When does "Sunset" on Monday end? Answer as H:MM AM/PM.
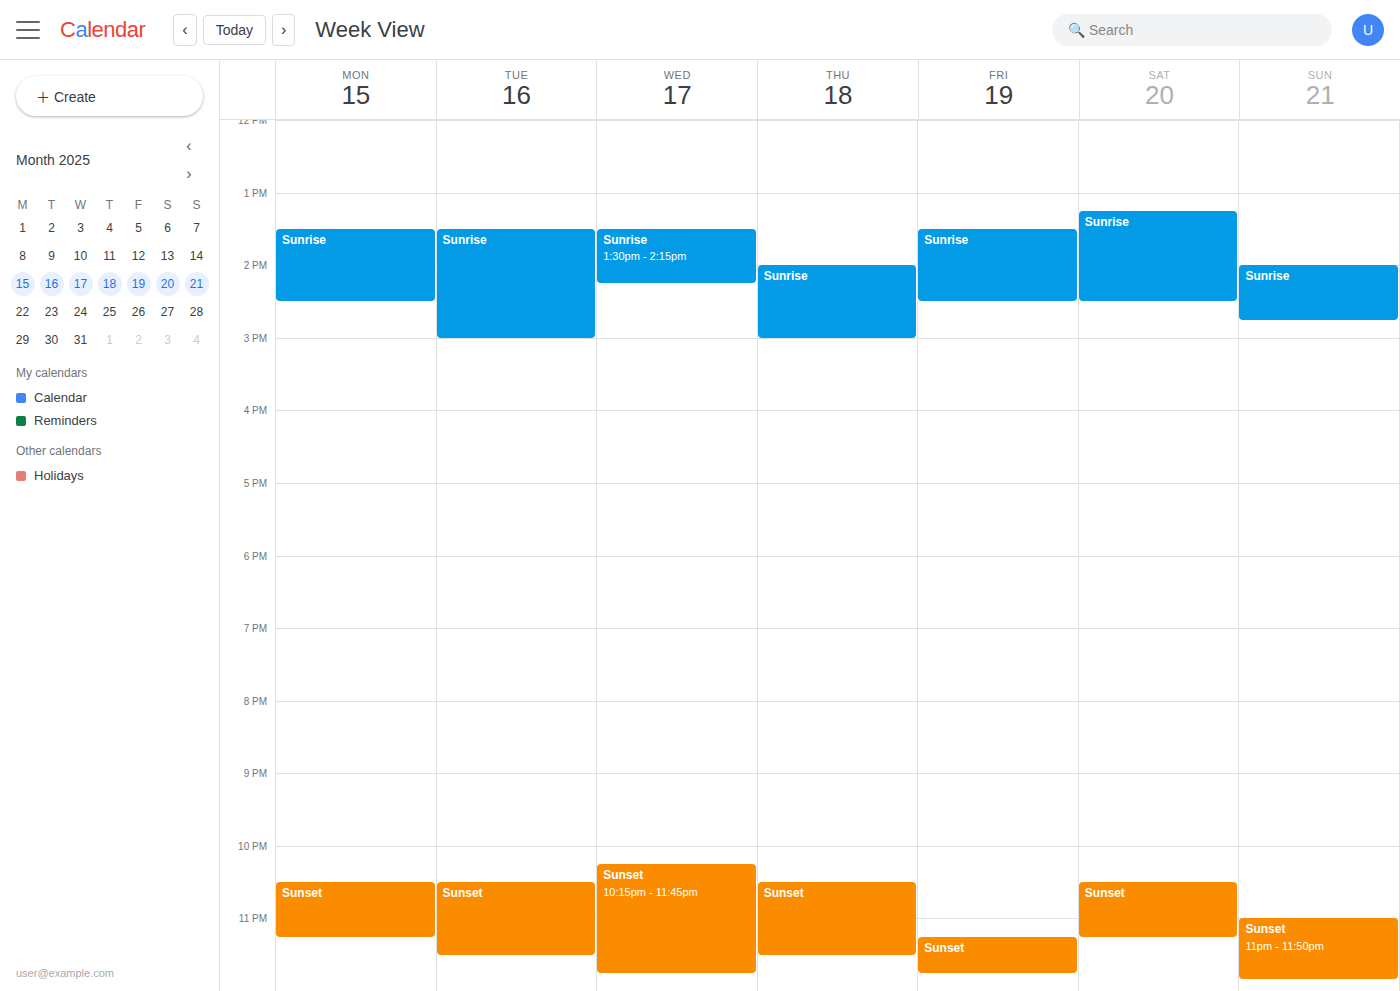
11:15 PM